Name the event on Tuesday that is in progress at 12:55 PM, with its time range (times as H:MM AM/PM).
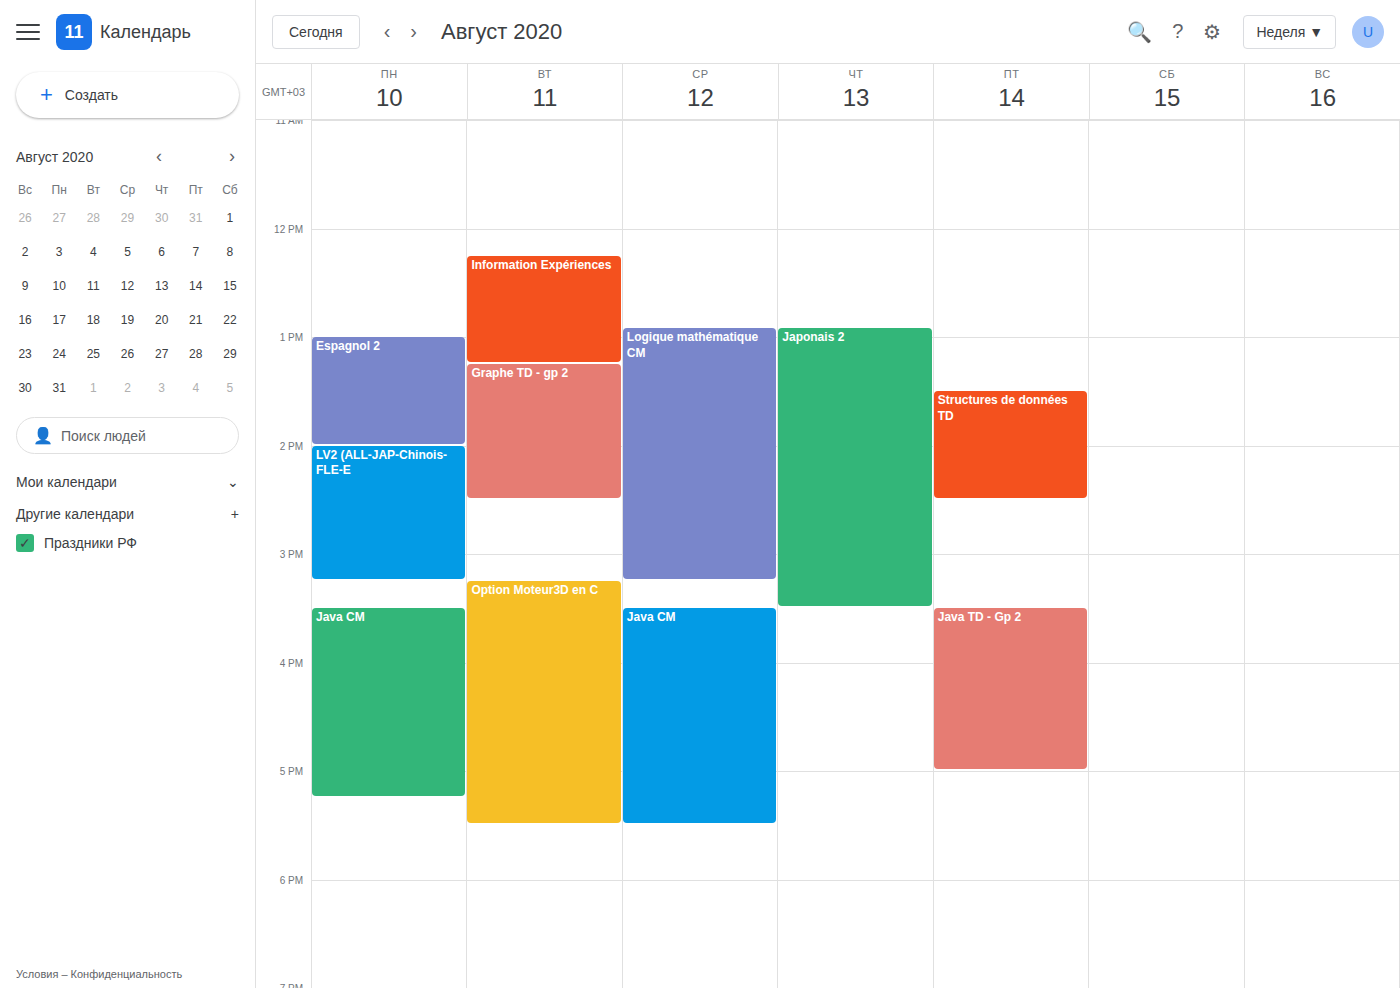
"Information Expériences", 12:15 PM to 1:15 PM